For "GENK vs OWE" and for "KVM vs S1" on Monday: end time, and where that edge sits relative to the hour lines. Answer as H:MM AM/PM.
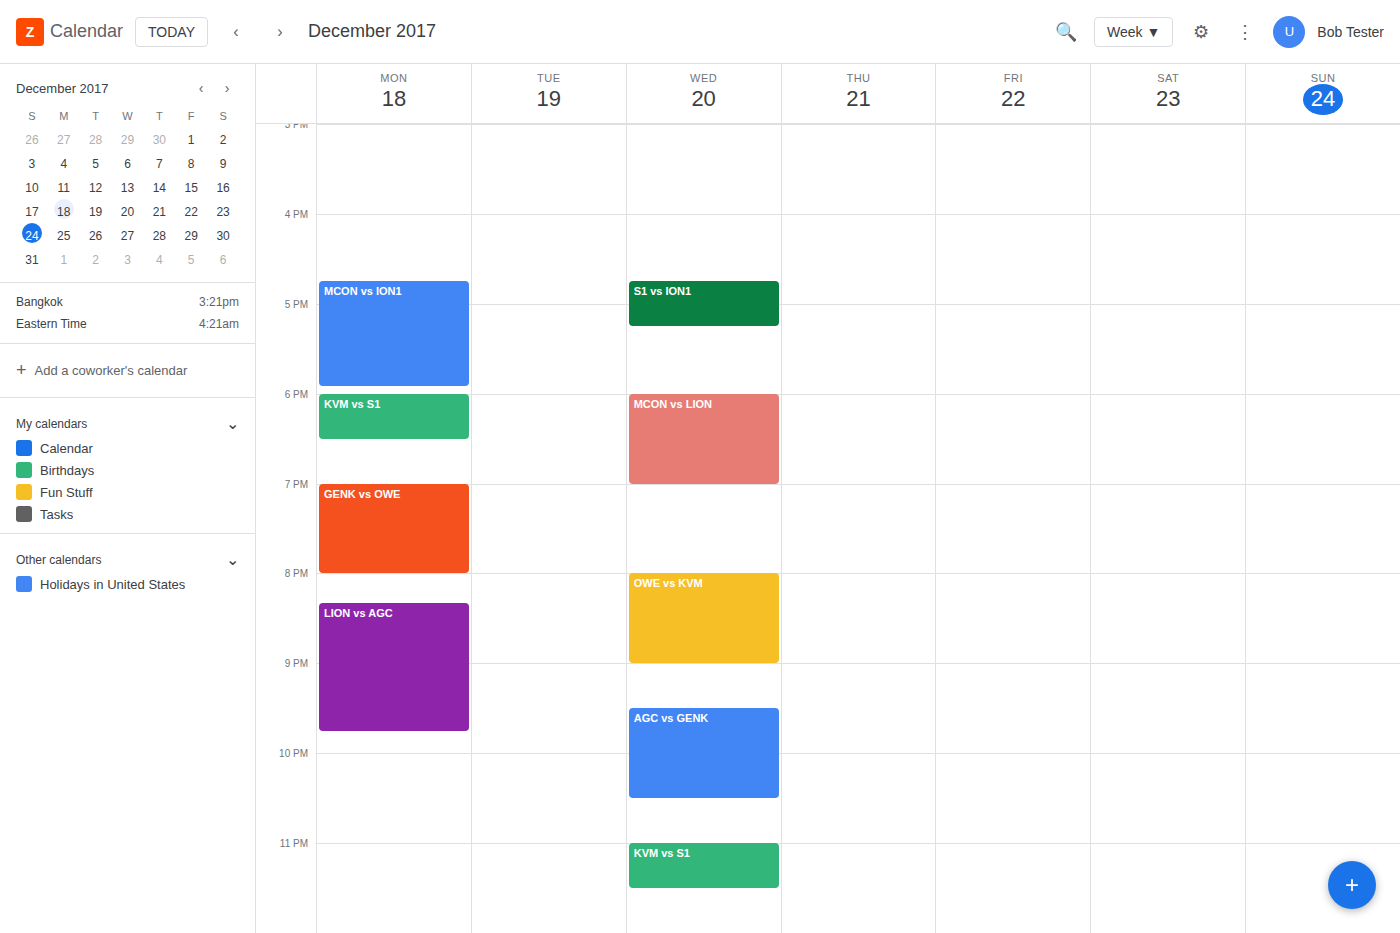
"GENK vs OWE": 8:00 PM, exactly on the 8 PM line. "KVM vs S1": 6:30 PM, halfway between the 6 PM and 7 PM lines.